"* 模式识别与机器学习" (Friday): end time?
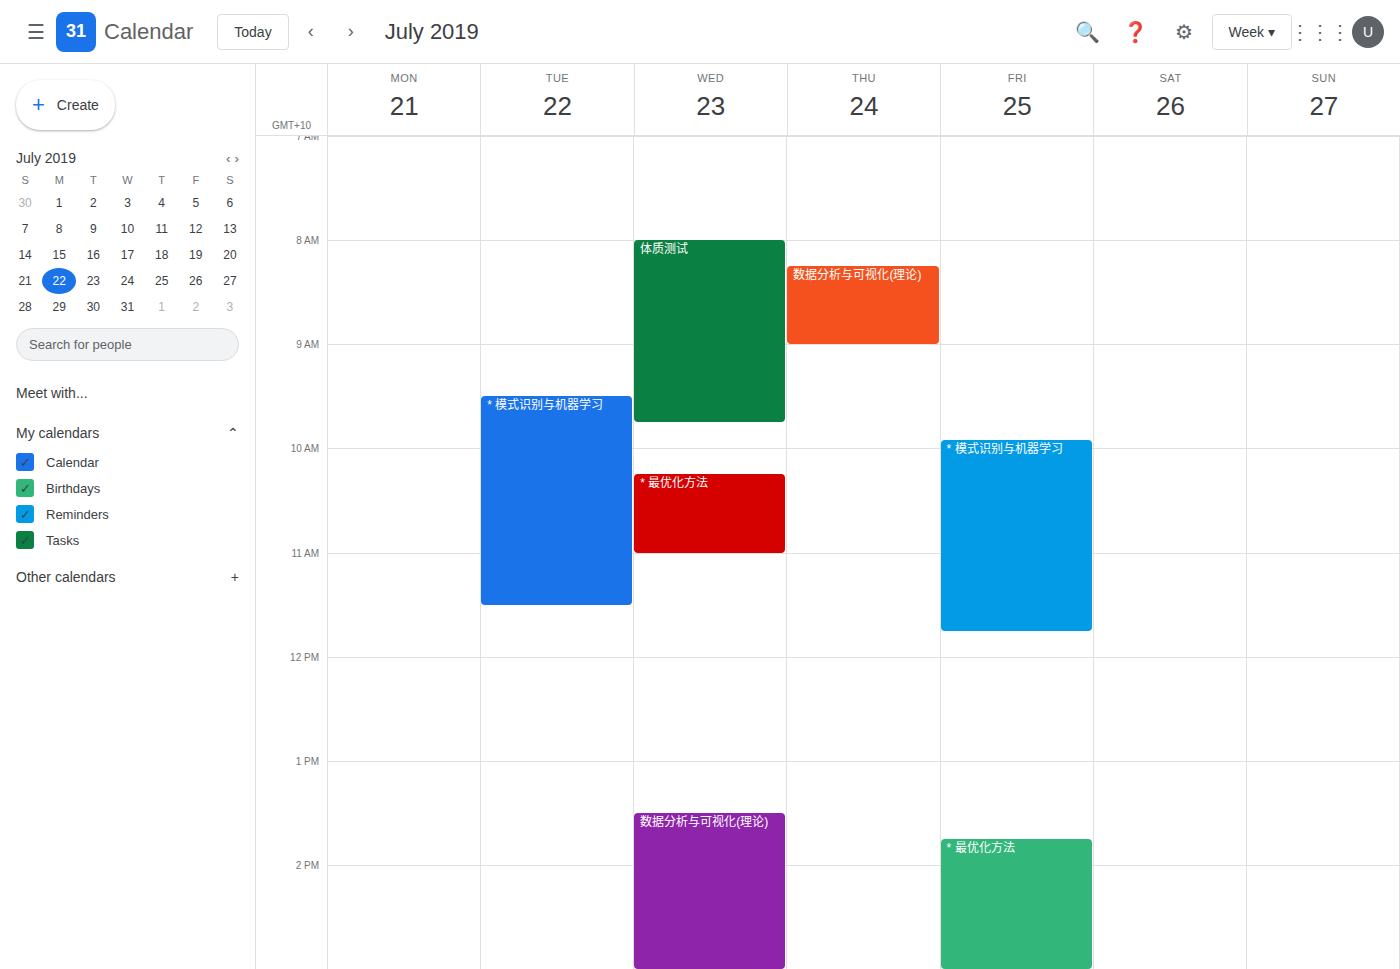
11:45 AM